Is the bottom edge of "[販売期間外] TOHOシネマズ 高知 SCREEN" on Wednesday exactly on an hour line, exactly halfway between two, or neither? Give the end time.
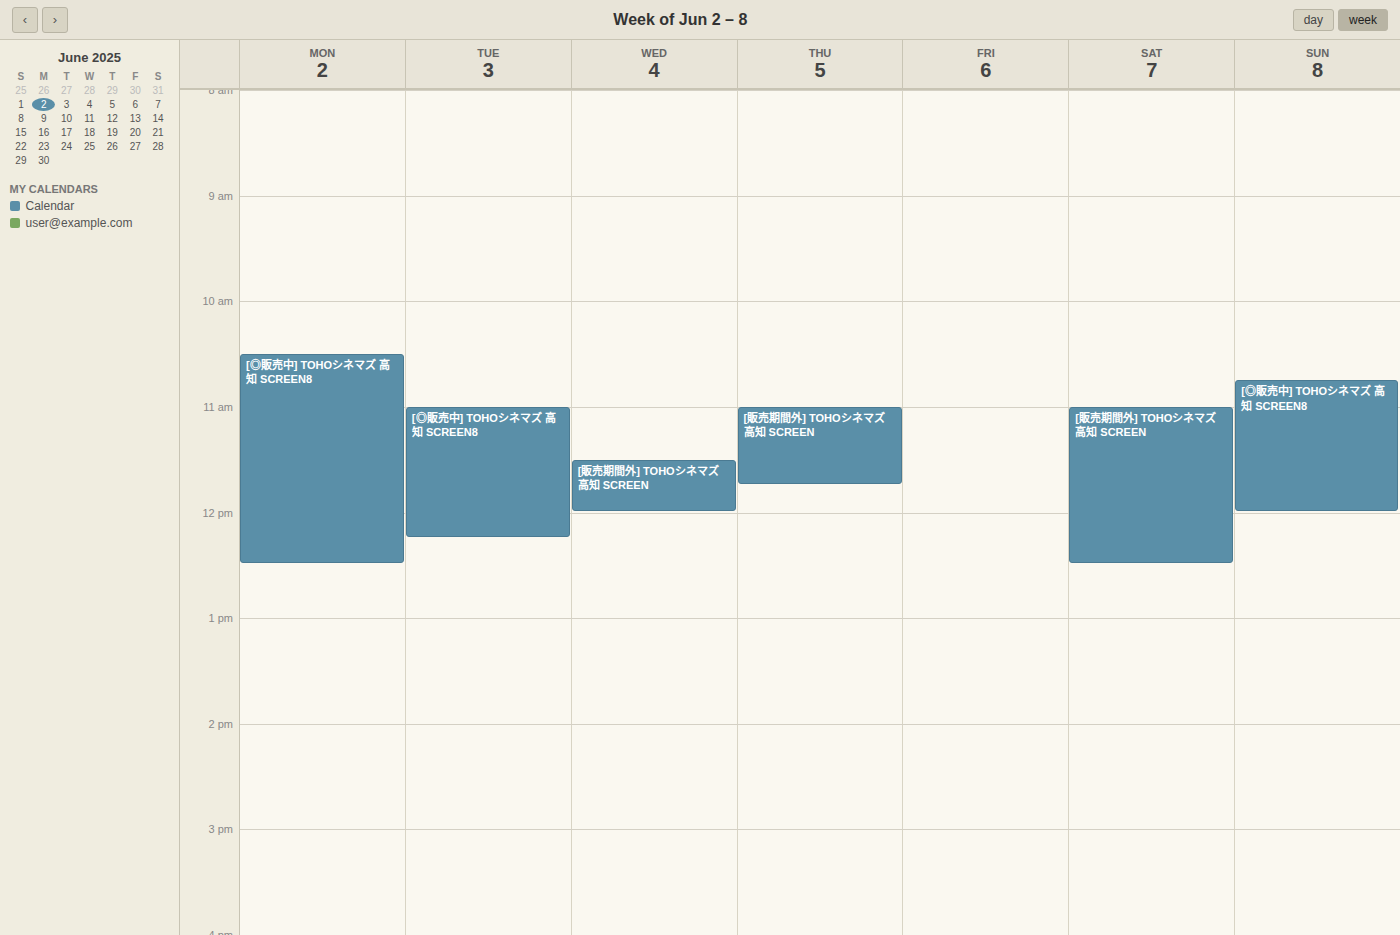
12:00 PM -- exactly on the 12 PM line.